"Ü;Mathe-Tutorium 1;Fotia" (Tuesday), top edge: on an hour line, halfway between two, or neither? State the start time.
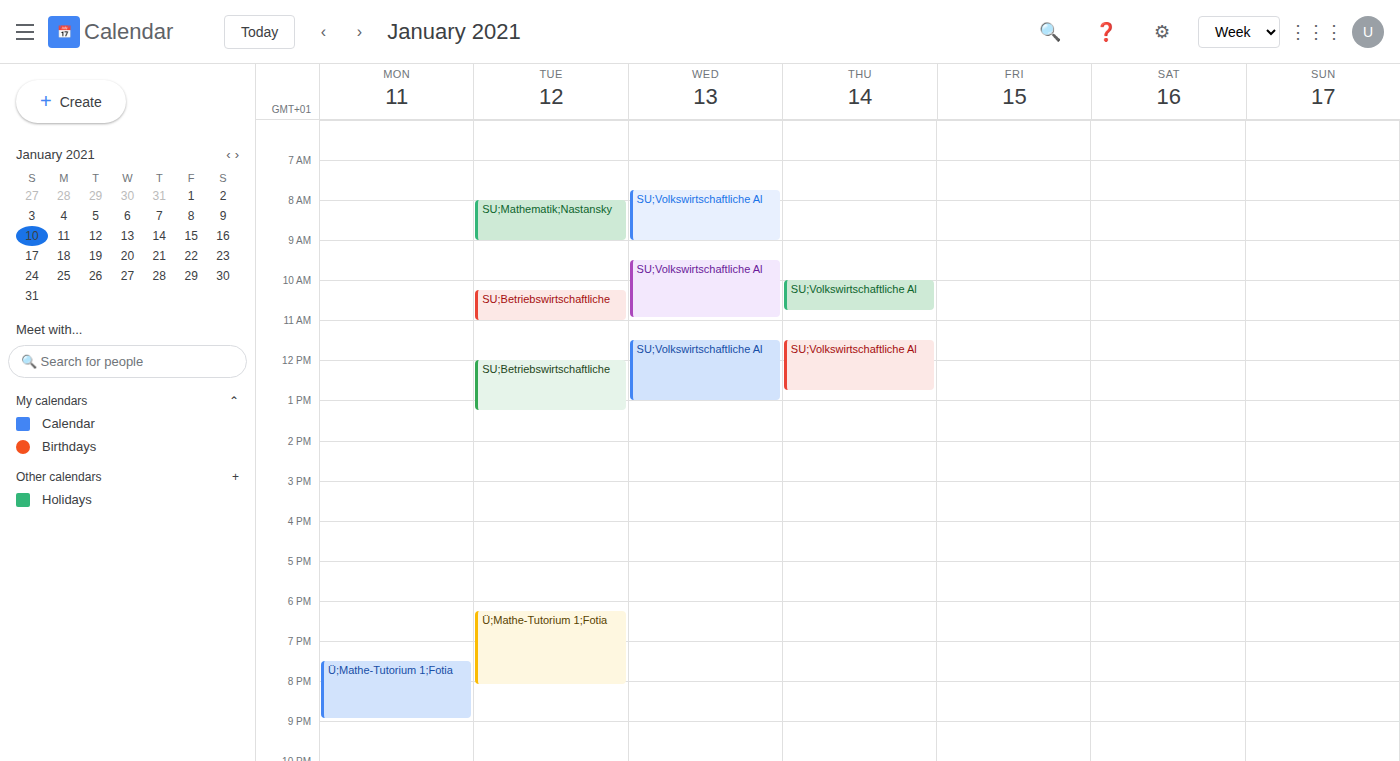
18:15 -- neither: a quarter of the way from the 18:00 line to the 19:00 line.